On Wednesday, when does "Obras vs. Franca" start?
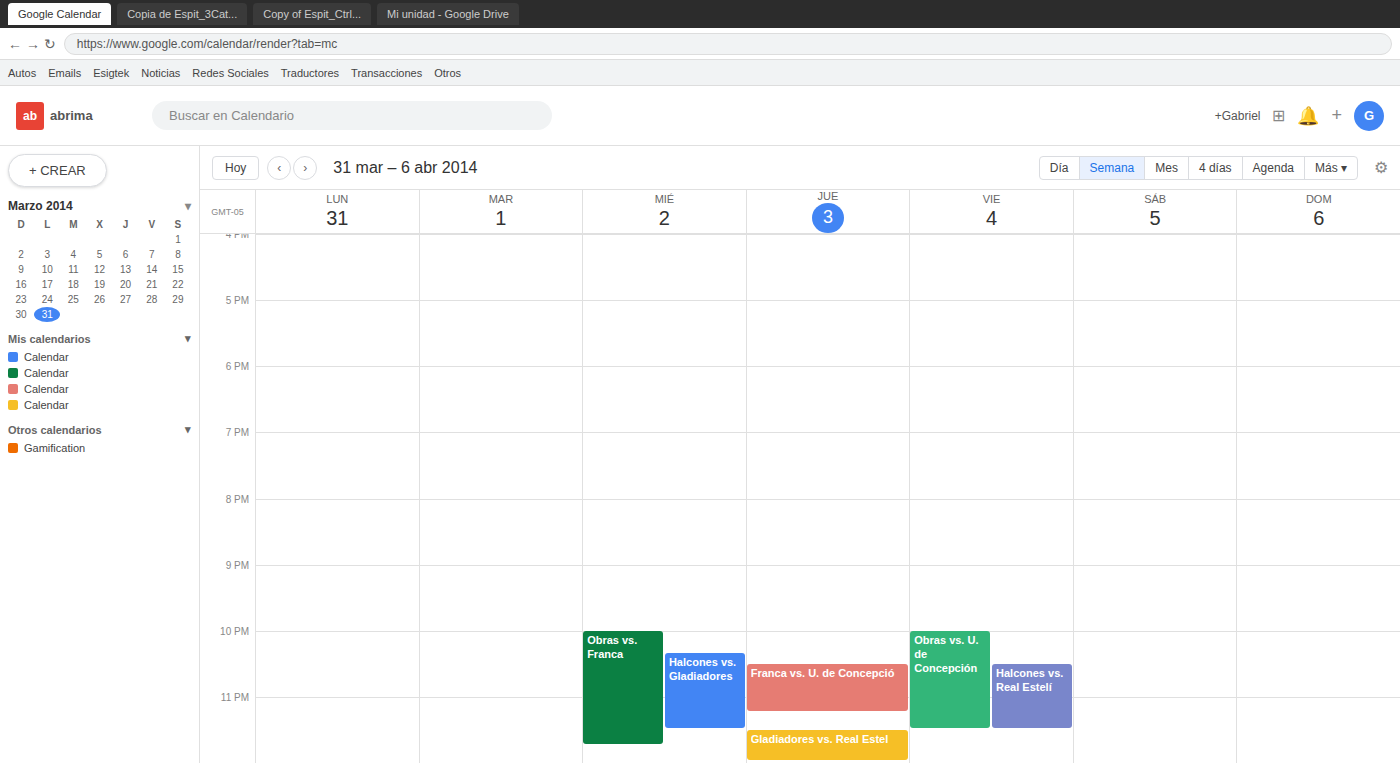
10:00 PM